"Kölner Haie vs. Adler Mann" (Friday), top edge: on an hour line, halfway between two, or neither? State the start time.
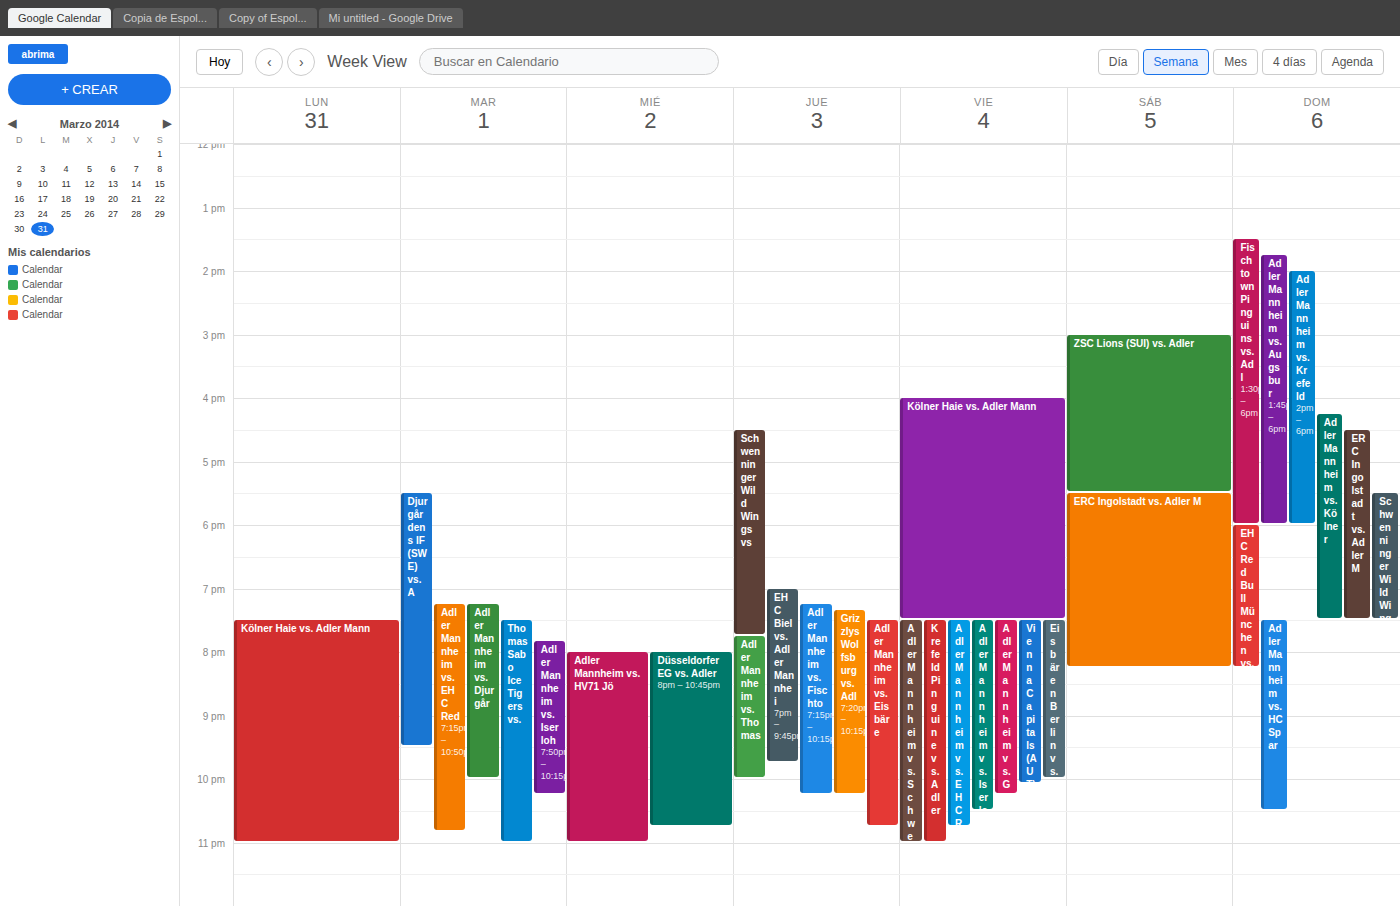
4:00 PM -- exactly on the 4 PM line.